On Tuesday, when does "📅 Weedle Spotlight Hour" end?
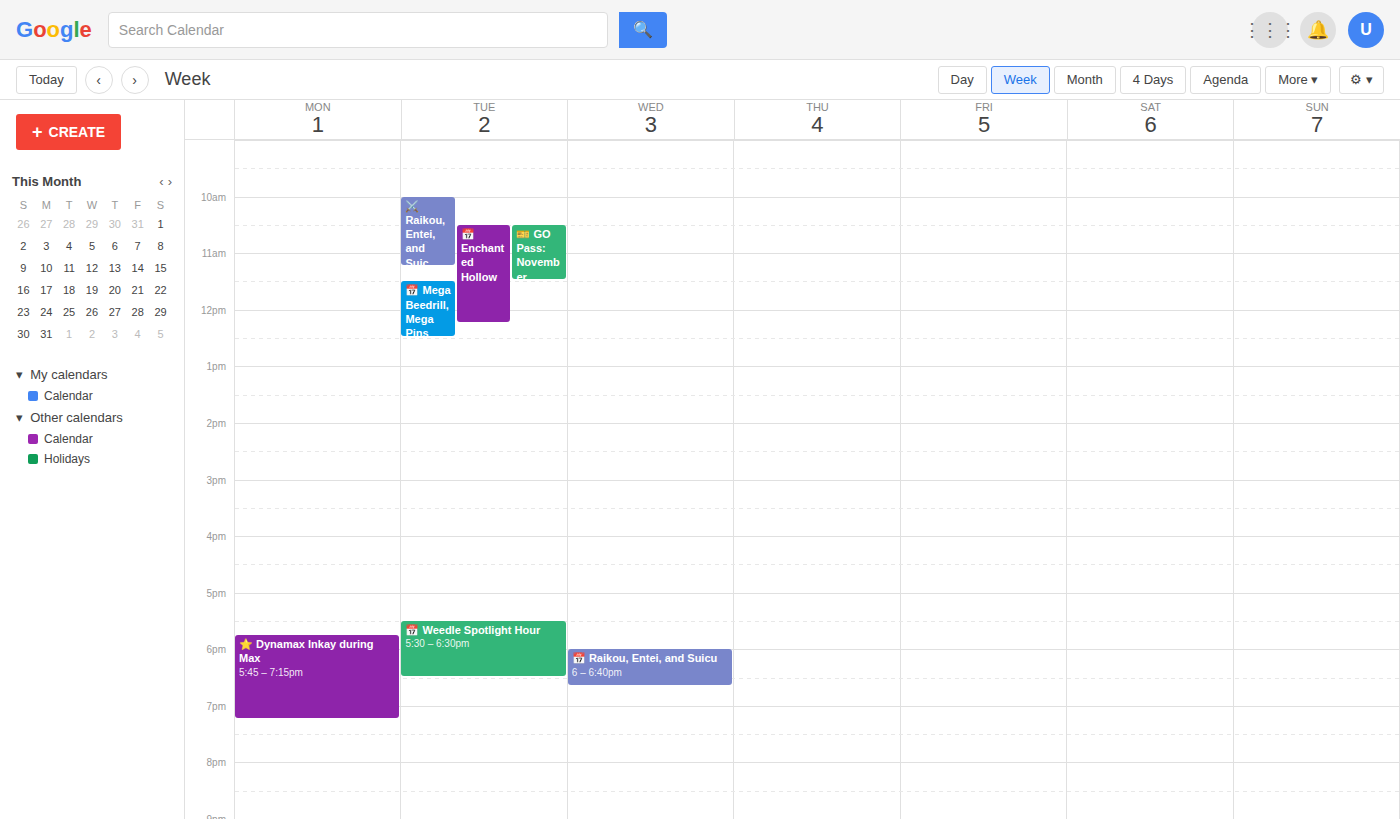
6:30 PM